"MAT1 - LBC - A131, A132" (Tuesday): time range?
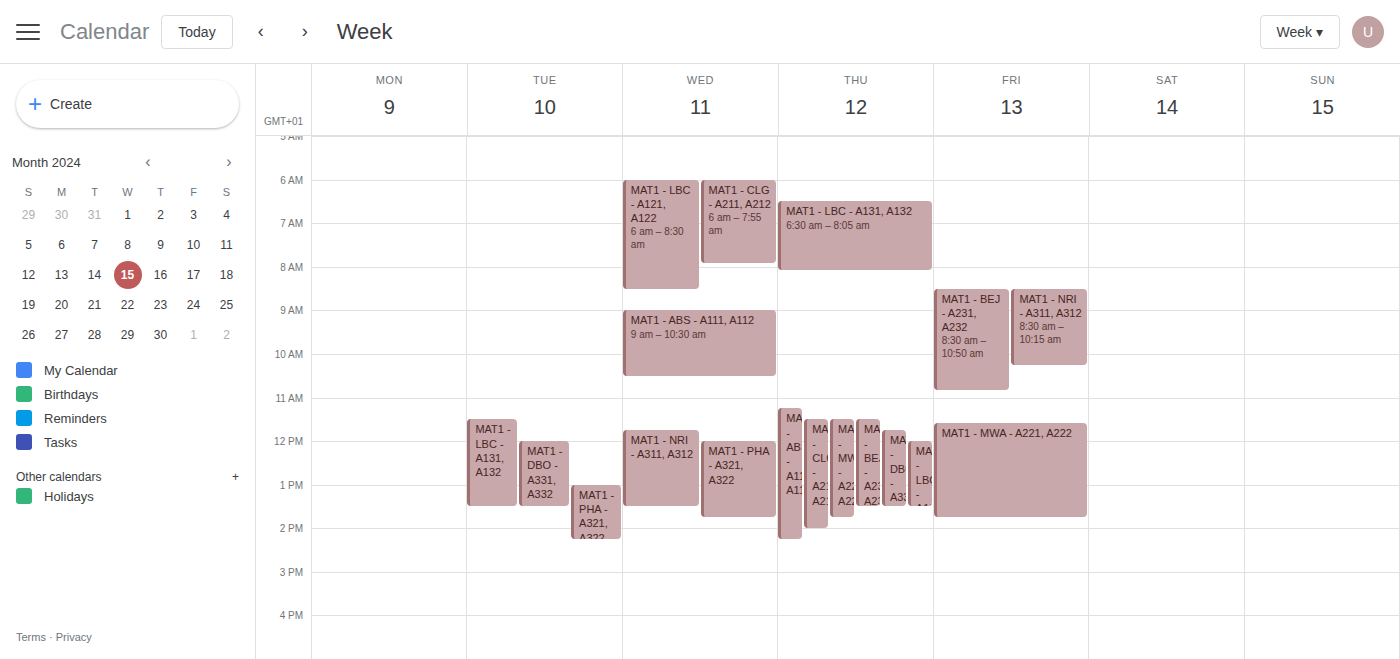
11:30 AM to 1:30 PM